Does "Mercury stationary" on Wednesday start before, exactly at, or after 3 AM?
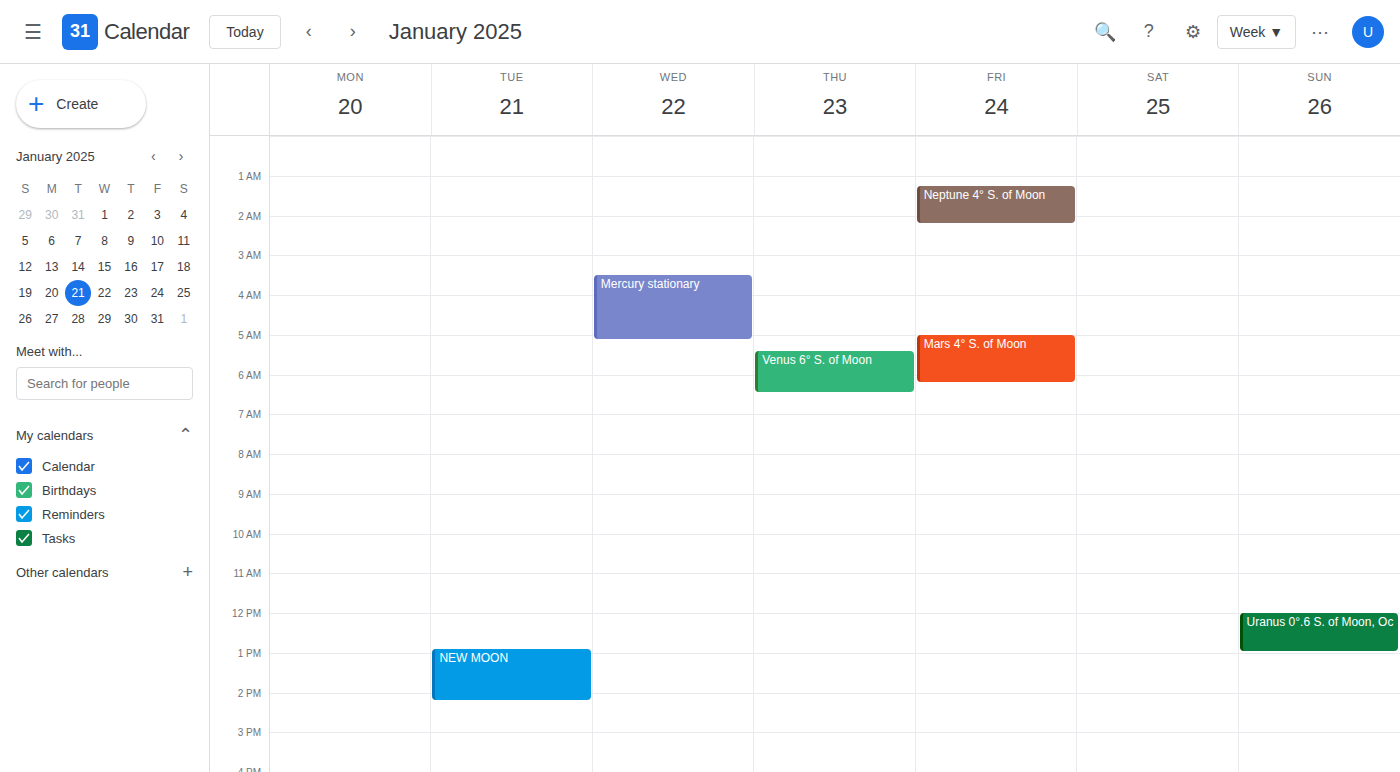
3:30 AM -- after 3 AM, 30 minutes below the 3 AM line.